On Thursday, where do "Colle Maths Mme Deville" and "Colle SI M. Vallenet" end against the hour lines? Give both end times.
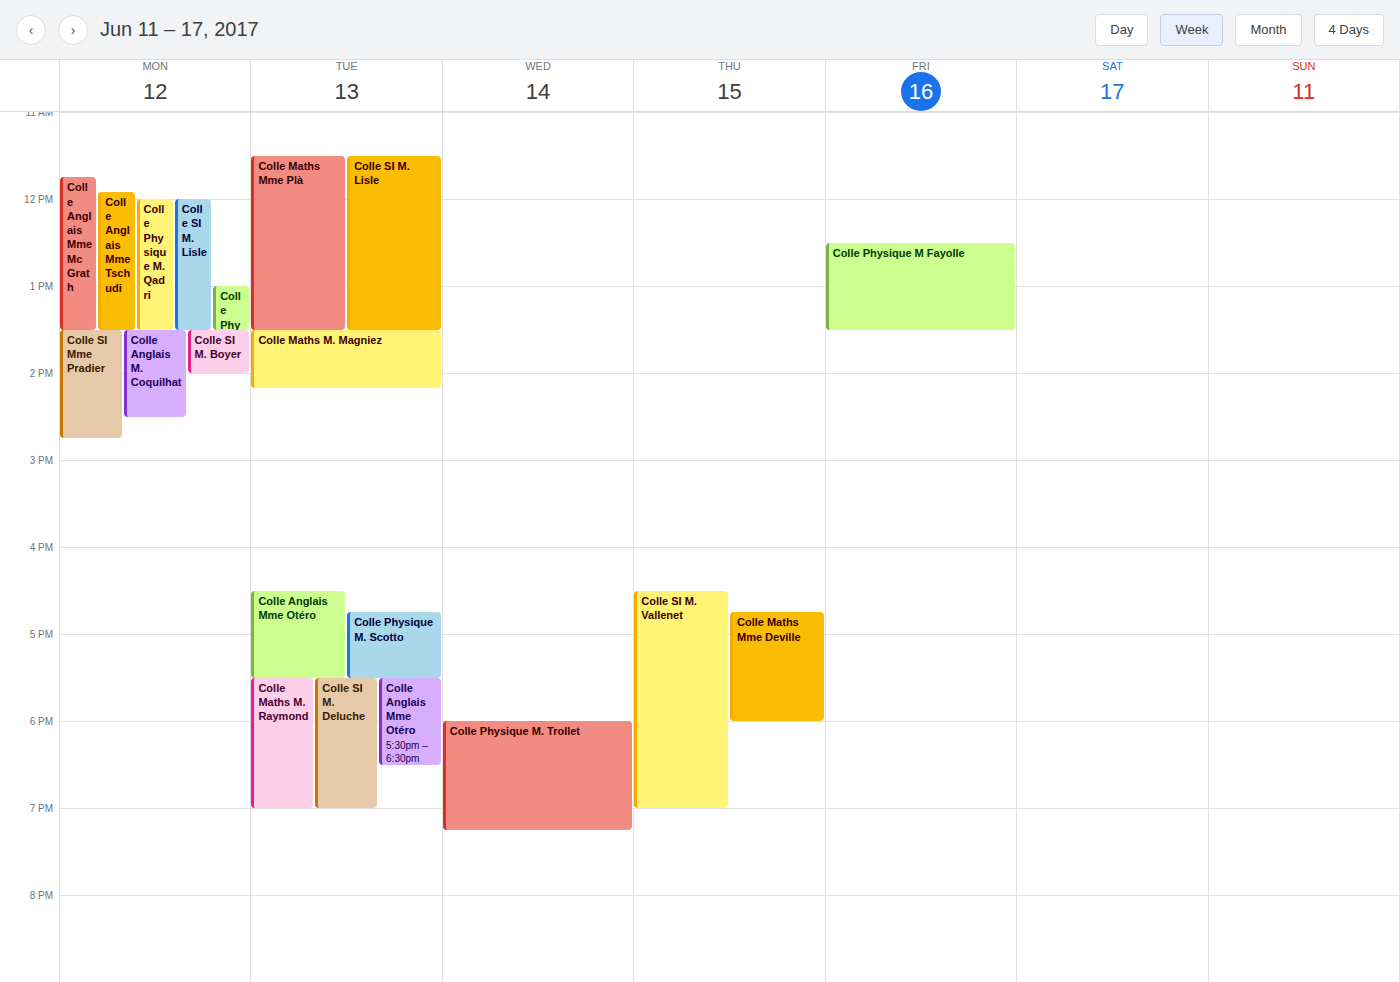
"Colle Maths Mme Deville": 6:00 PM, exactly on the 6 PM line. "Colle SI M. Vallenet": 7:00 PM, exactly on the 7 PM line.